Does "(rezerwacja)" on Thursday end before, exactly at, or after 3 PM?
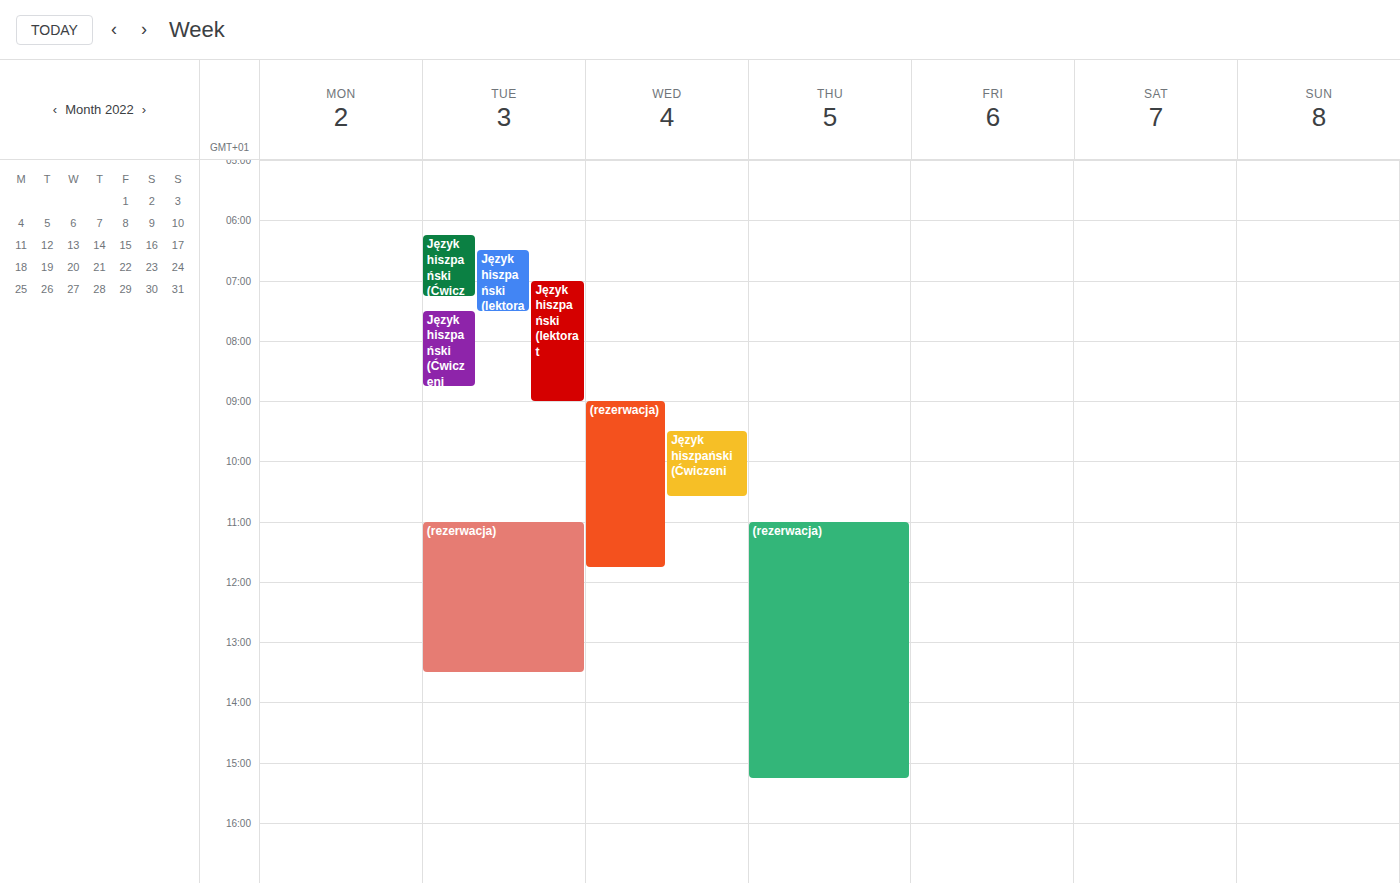
3:15 PM -- after 3 PM, 15 minutes below the 3 PM line.